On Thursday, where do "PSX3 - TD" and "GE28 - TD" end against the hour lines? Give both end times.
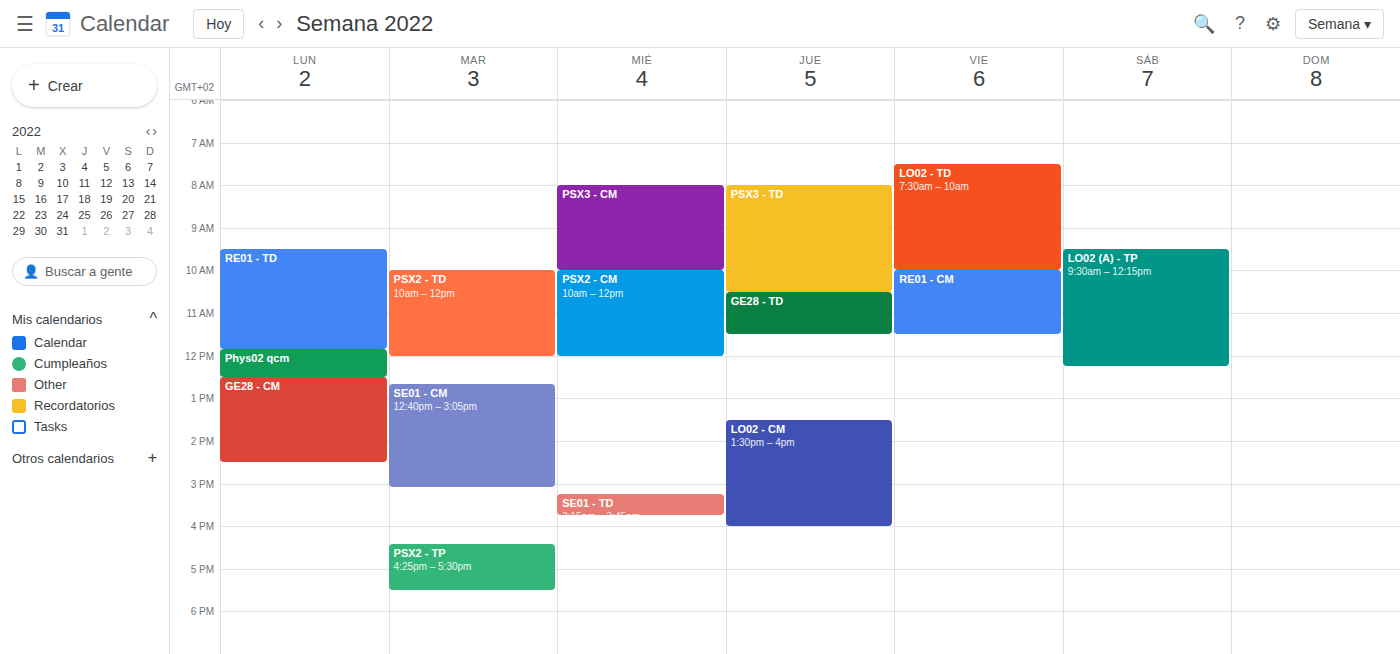
"PSX3 - TD": 10:30 AM, halfway between the 10 AM and 11 AM lines. "GE28 - TD": 11:30 AM, halfway between the 11 AM and 12 PM lines.